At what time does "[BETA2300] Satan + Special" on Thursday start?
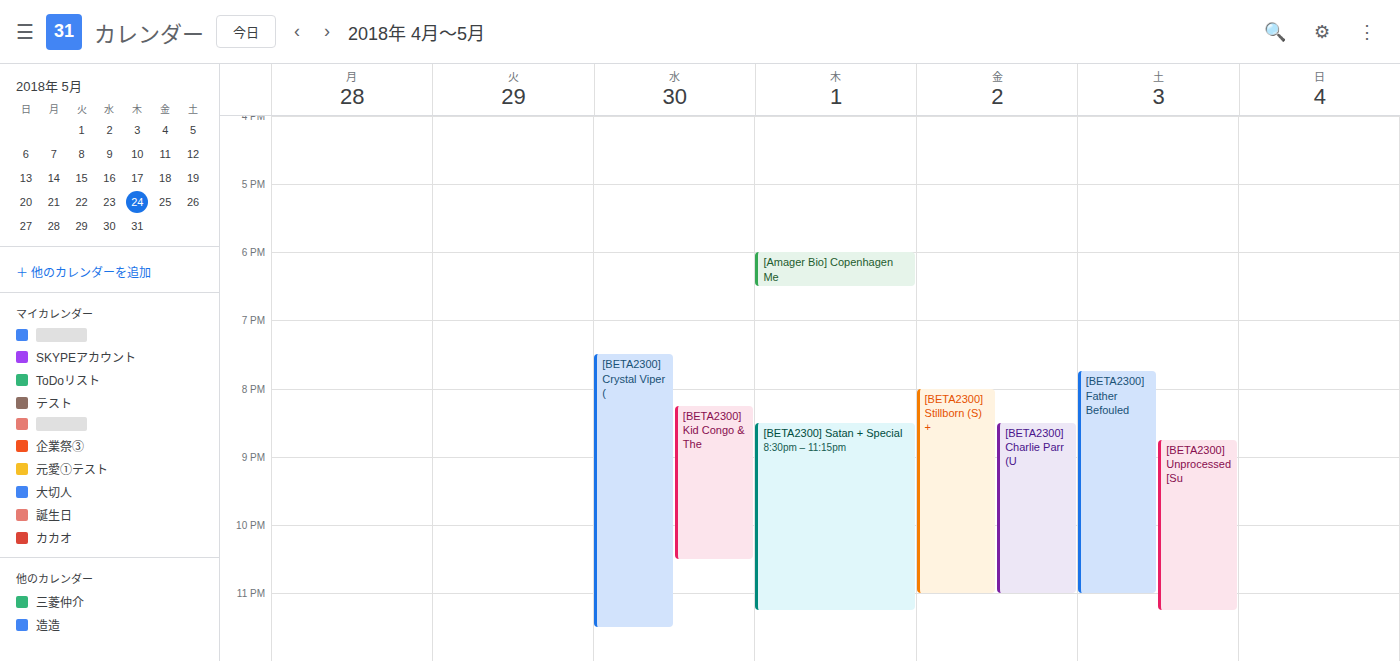
8:30 PM